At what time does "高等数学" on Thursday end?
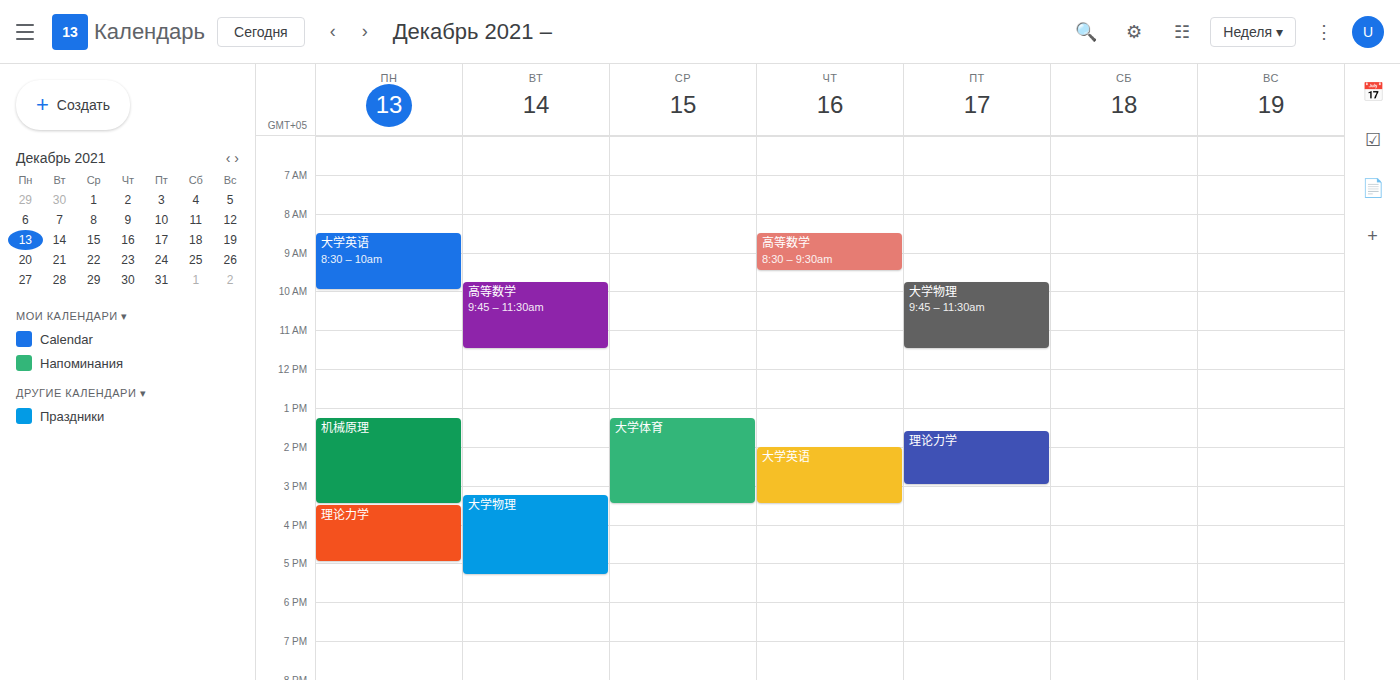
9:30 AM